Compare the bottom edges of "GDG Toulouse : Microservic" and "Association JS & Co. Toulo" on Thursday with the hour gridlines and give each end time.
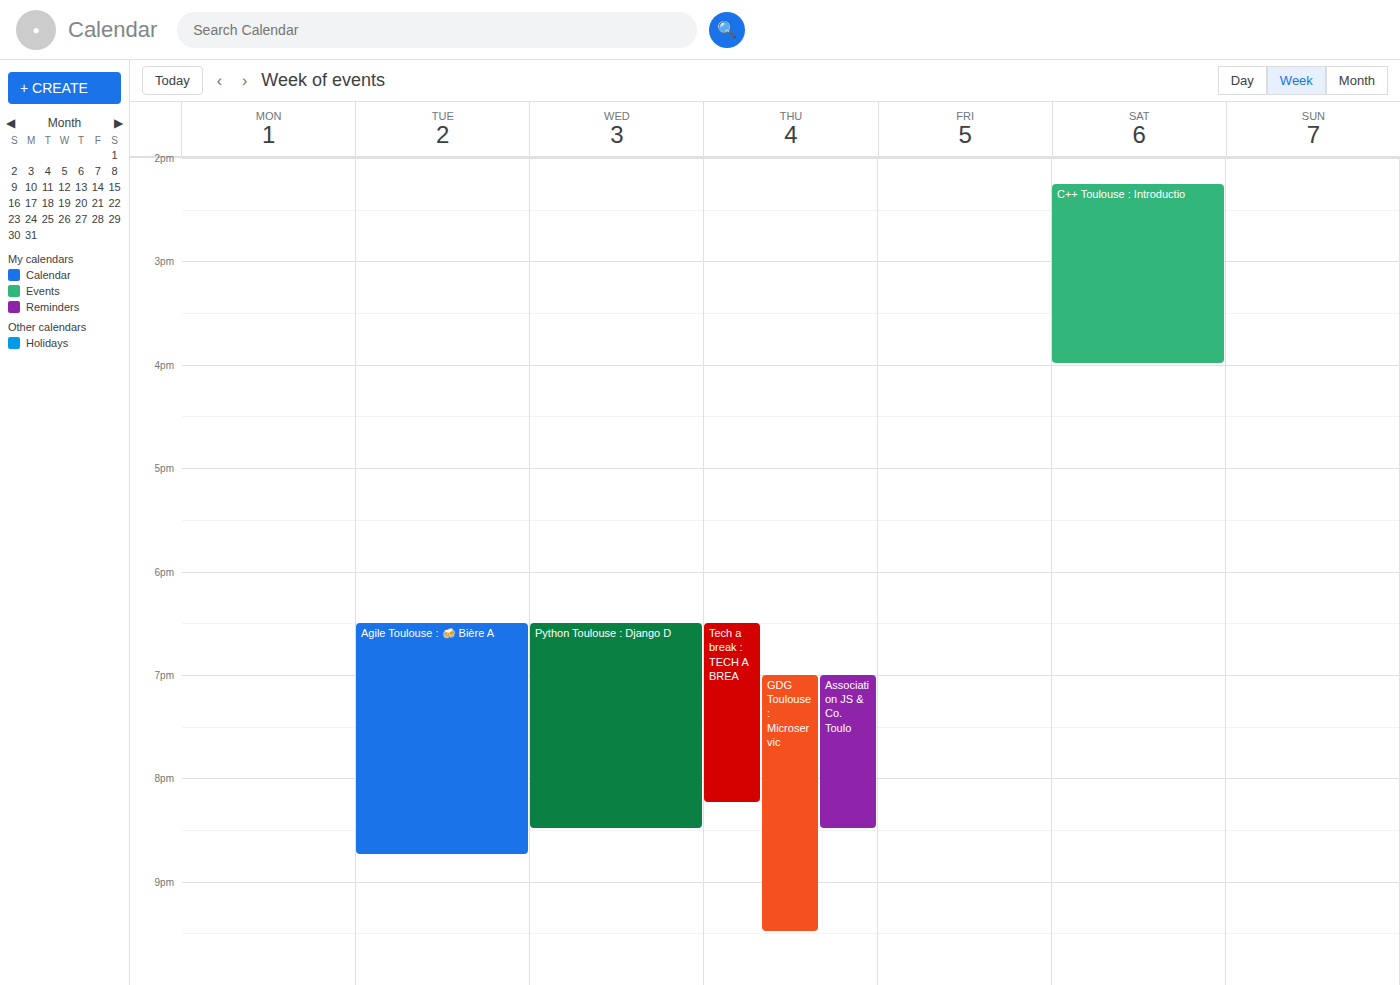
"GDG Toulouse : Microservic": 9:30 PM, halfway between the 9 PM and 10 PM lines. "Association JS & Co. Toulo": 8:30 PM, halfway between the 8 PM and 9 PM lines.